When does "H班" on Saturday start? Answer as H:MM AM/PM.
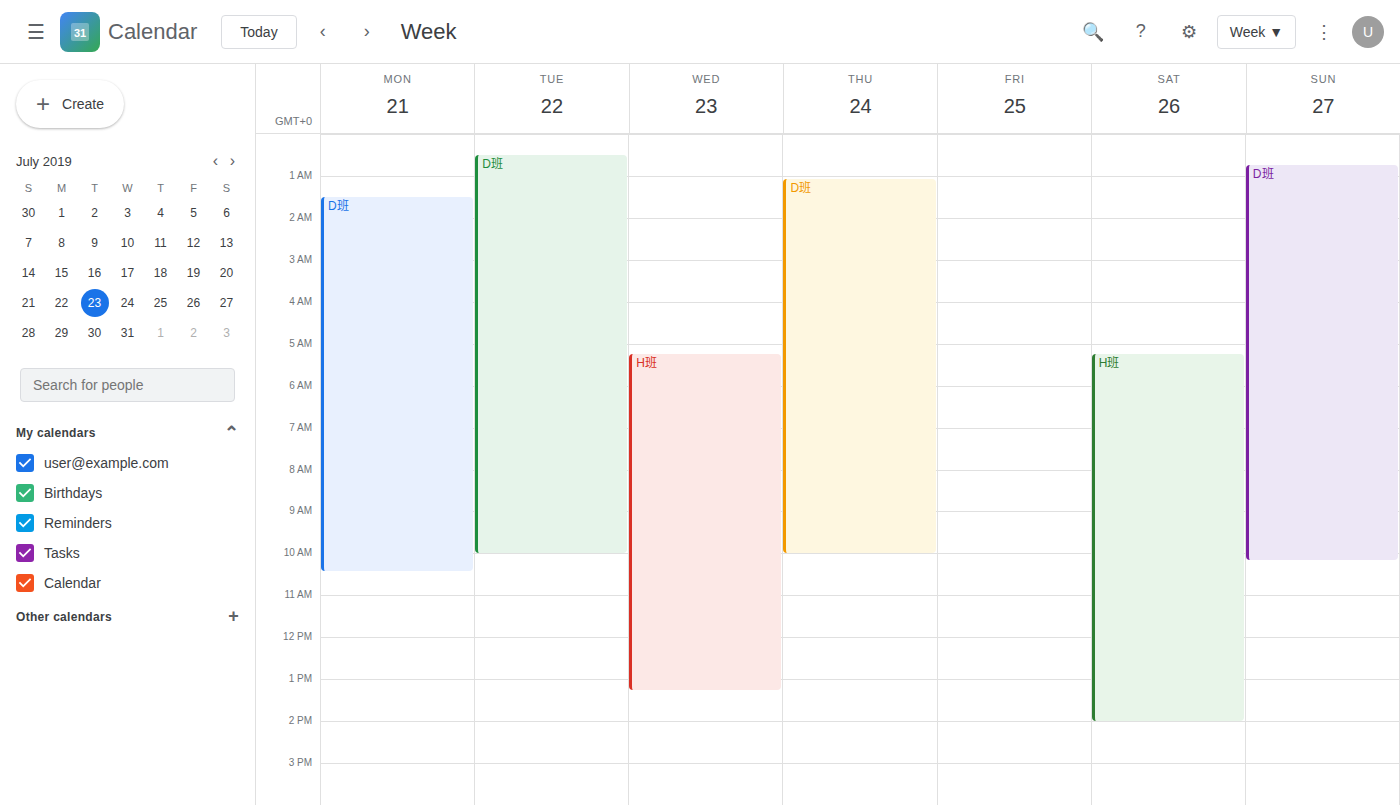
5:15 AM